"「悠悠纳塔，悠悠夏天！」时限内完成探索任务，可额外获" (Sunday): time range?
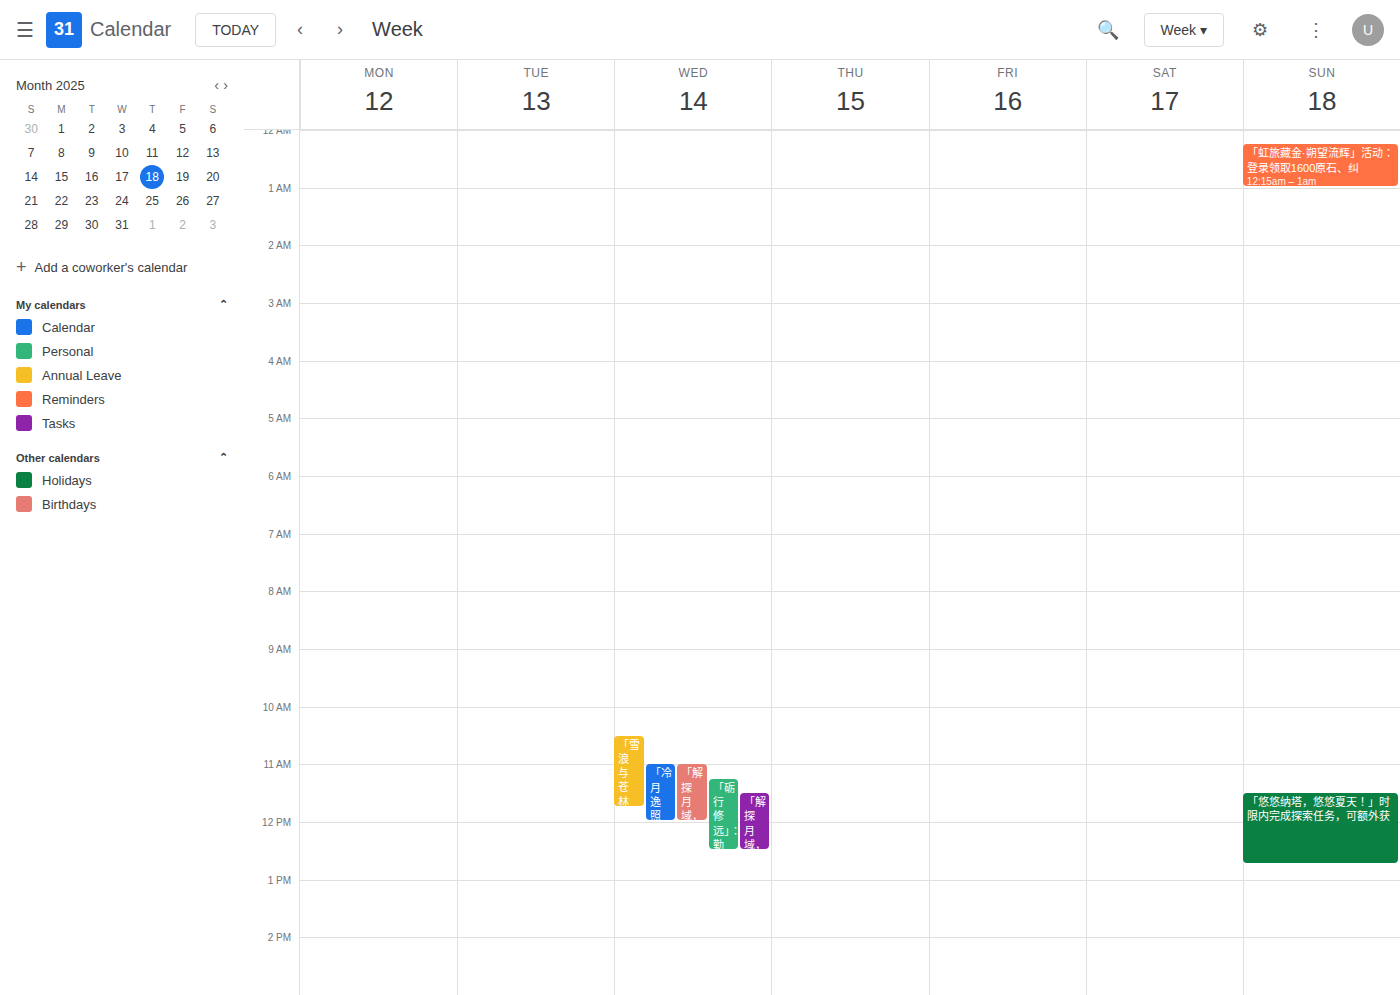
11:30 AM to 12:45 PM